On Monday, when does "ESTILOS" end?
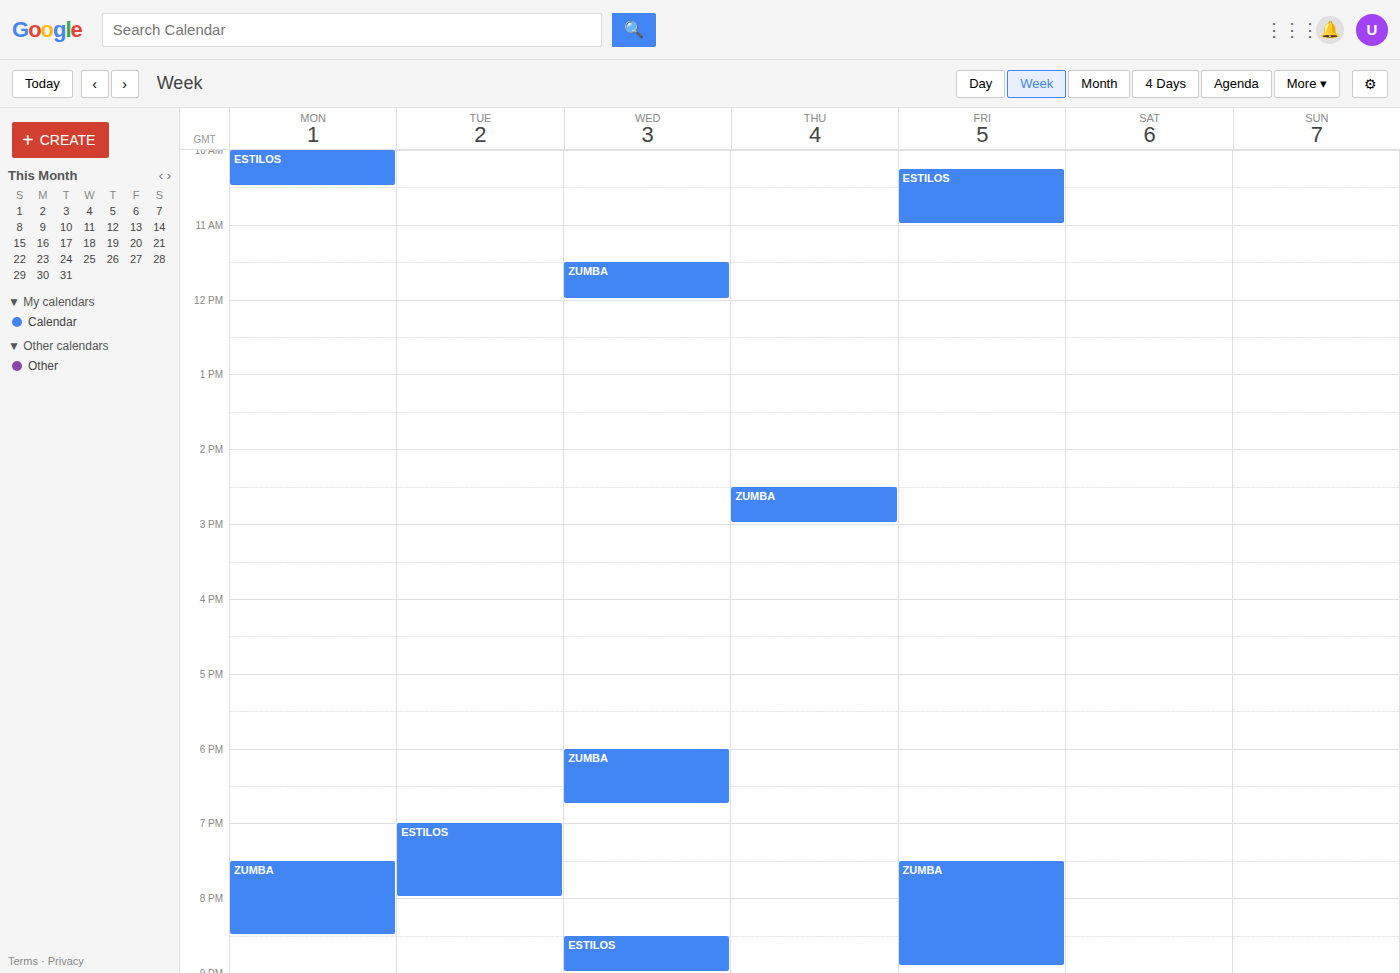
10:30 AM